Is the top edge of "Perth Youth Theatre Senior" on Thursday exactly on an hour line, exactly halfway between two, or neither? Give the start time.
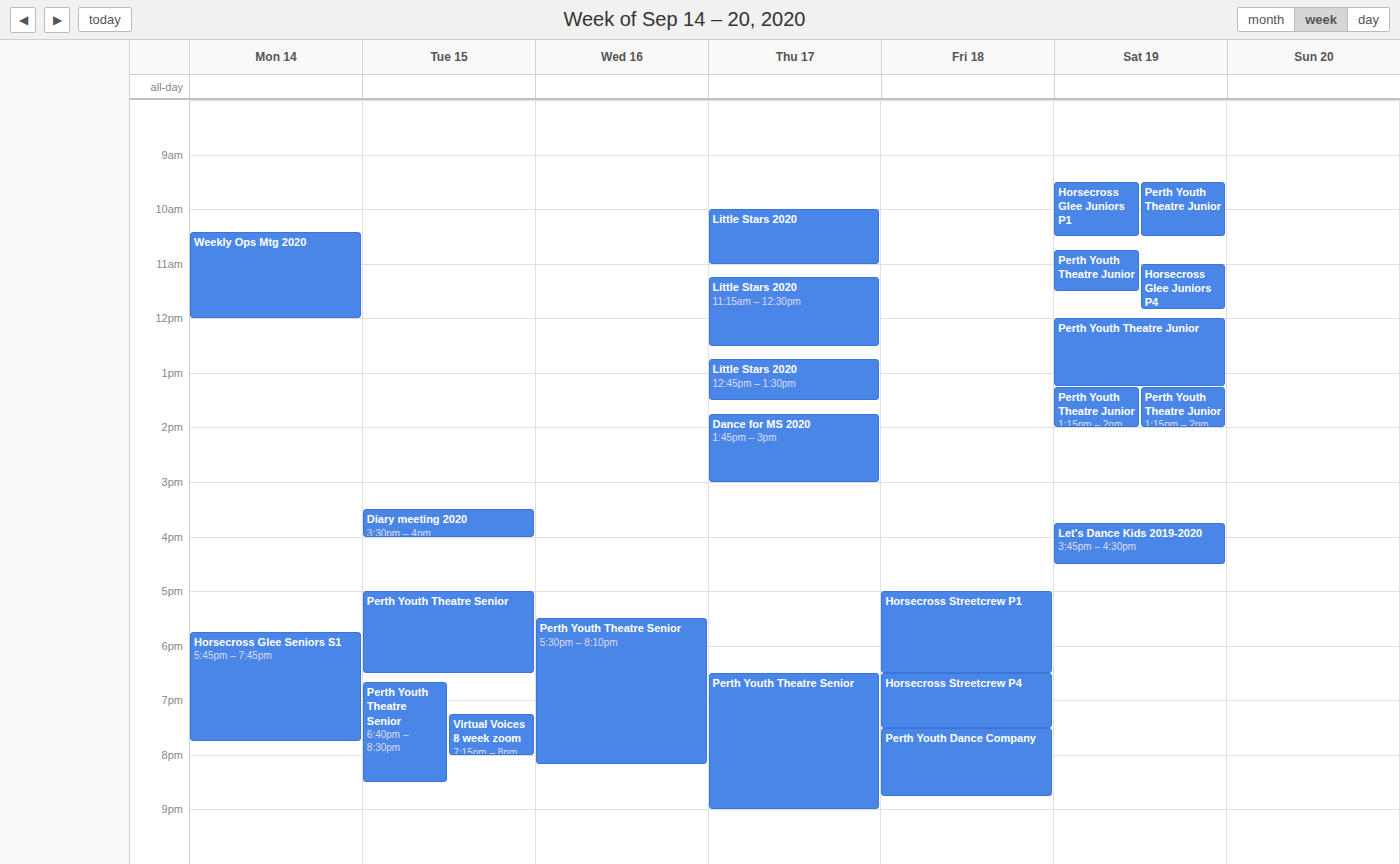
6:30 PM -- halfway between the 6 PM and 7 PM lines.